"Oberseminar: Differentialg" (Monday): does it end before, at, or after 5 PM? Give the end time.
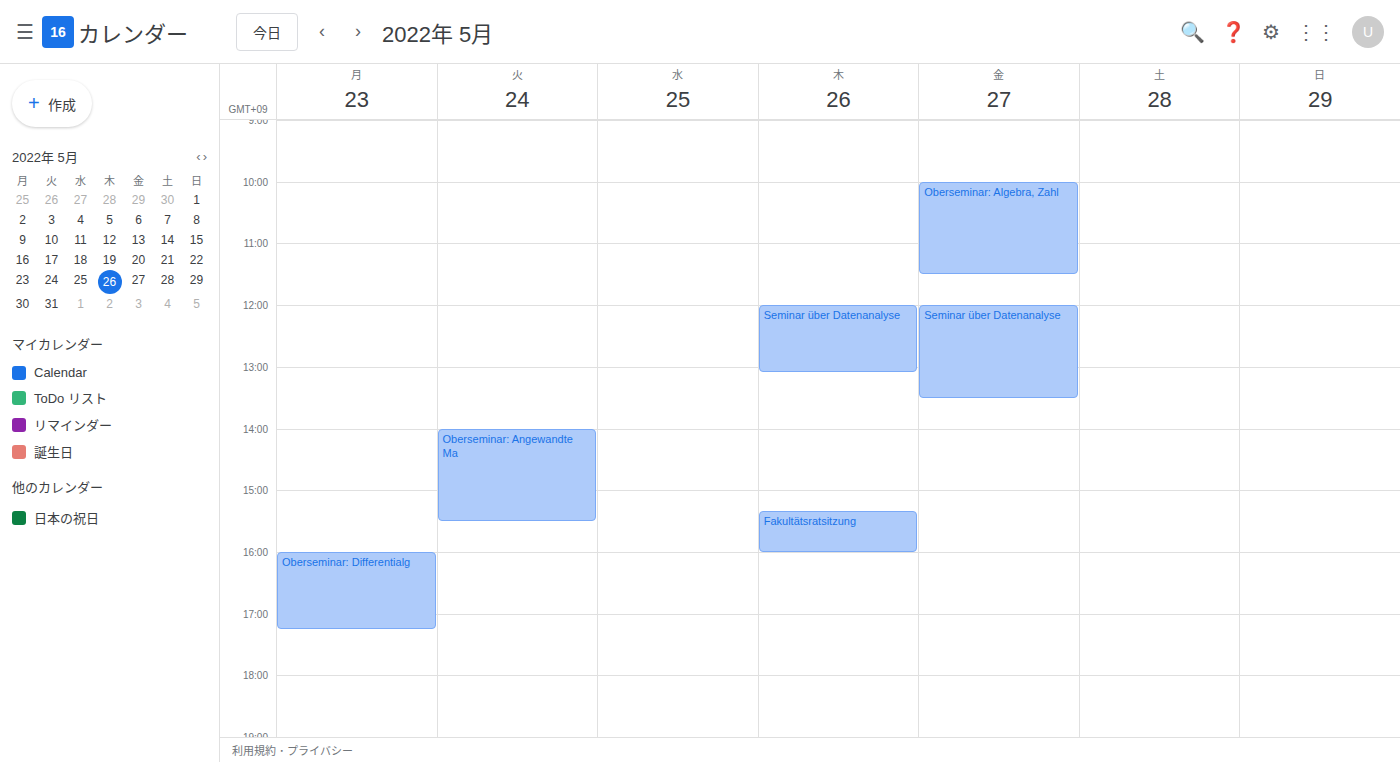
5:15 PM -- after 5 PM, 15 minutes below the 5 PM line.